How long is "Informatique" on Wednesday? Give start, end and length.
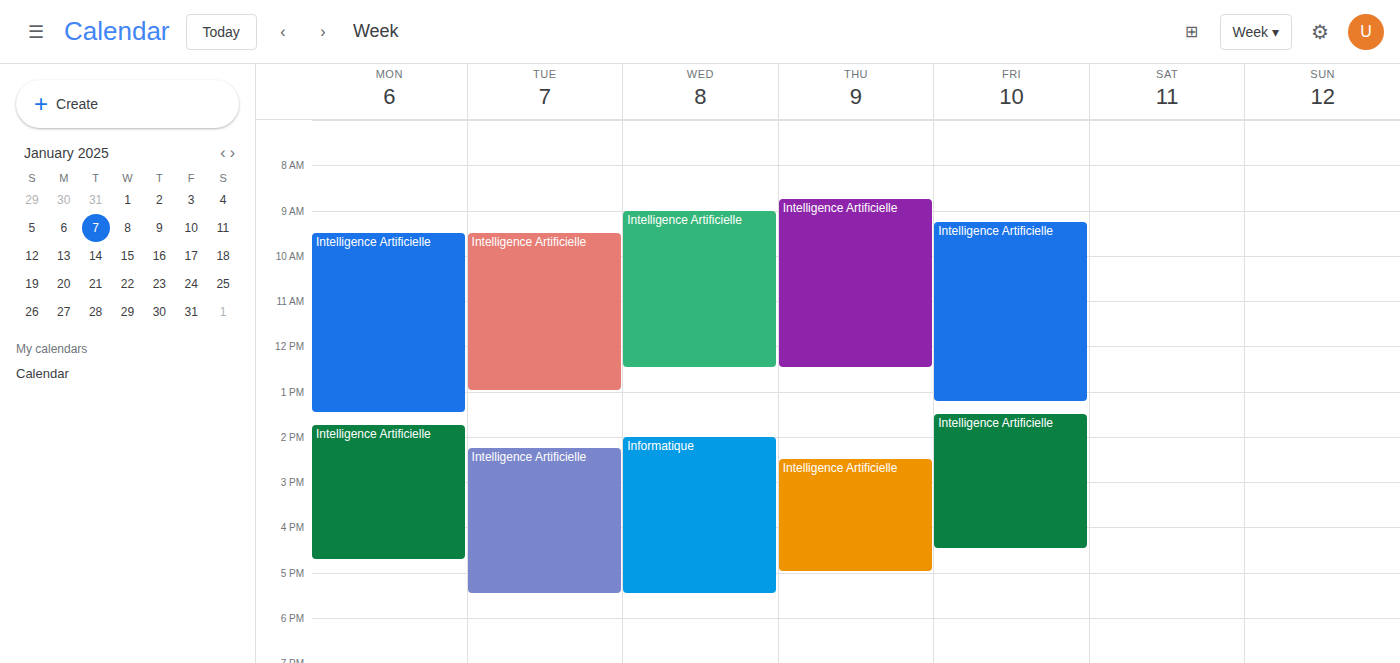
2:00 PM to 5:30 PM, 3 hours 30 minutes